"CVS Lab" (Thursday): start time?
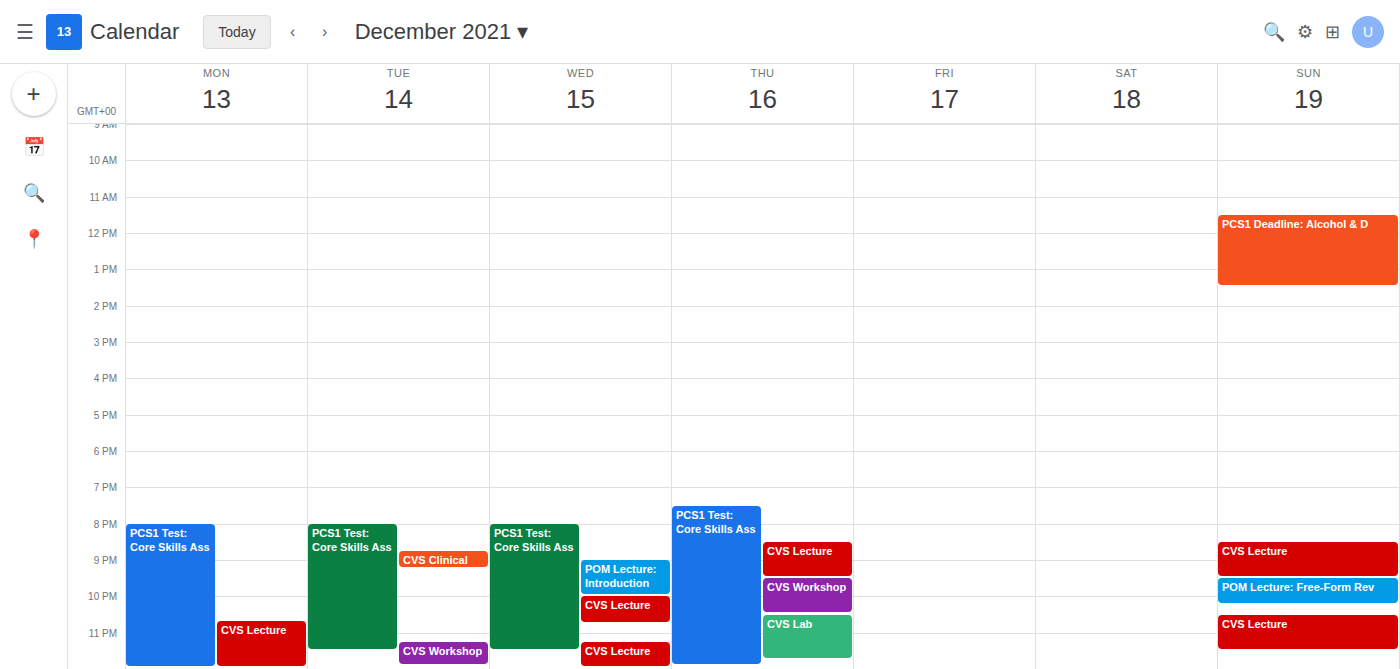
10:30 PM